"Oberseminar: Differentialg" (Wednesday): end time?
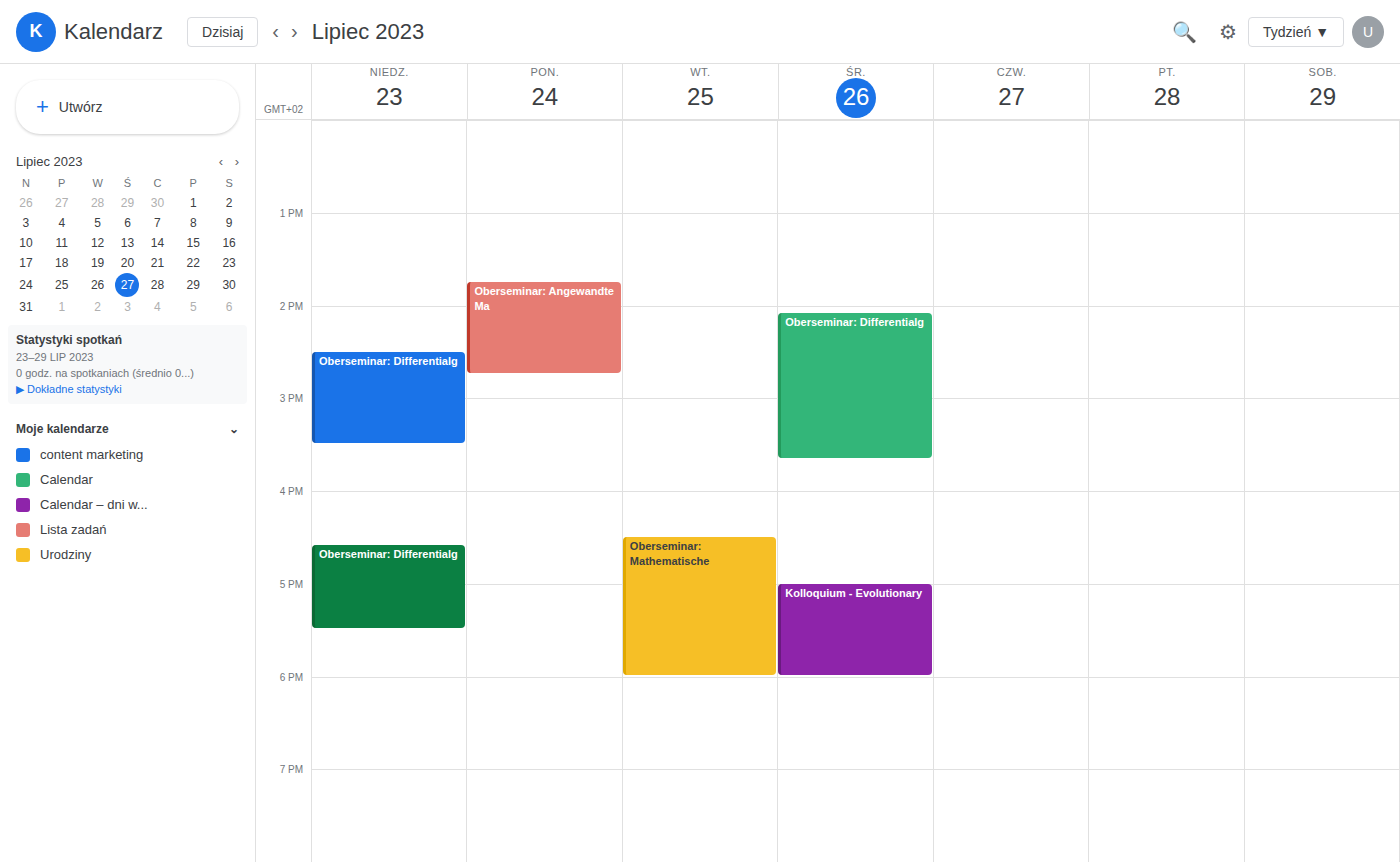
3:40 PM